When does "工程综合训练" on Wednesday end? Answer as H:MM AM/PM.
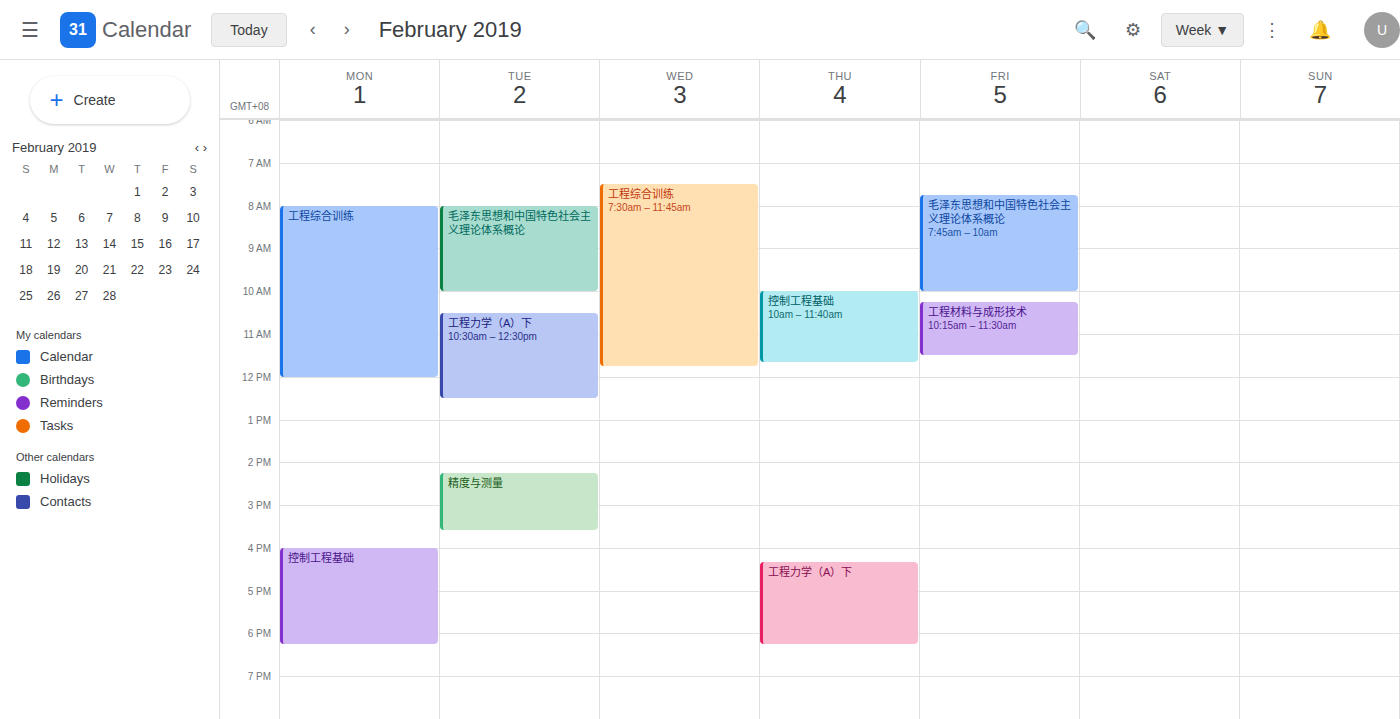
11:45 AM